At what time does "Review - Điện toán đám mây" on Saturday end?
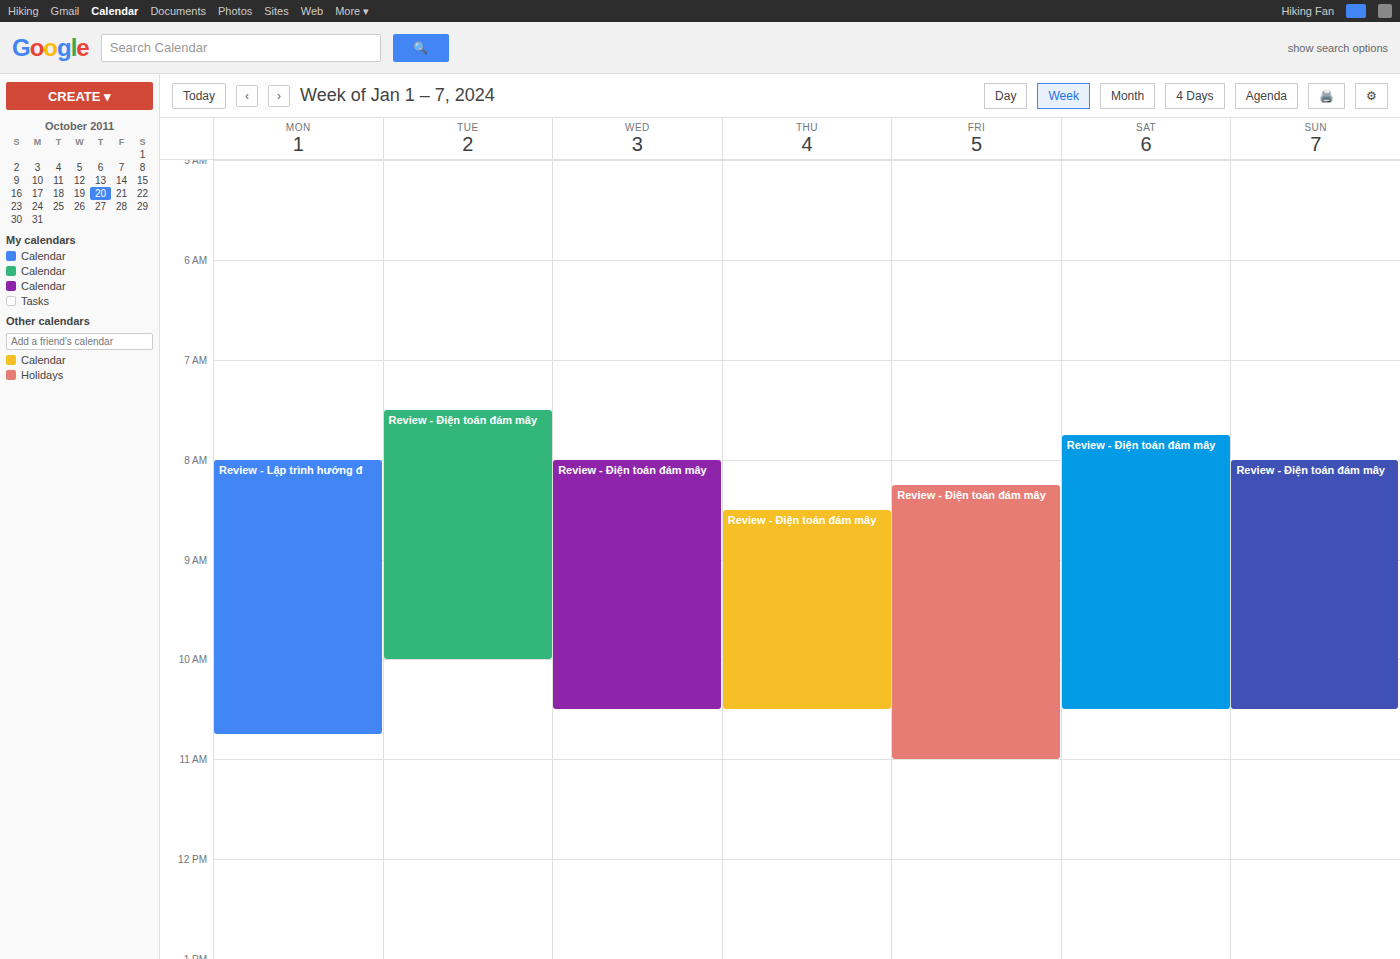
10:30